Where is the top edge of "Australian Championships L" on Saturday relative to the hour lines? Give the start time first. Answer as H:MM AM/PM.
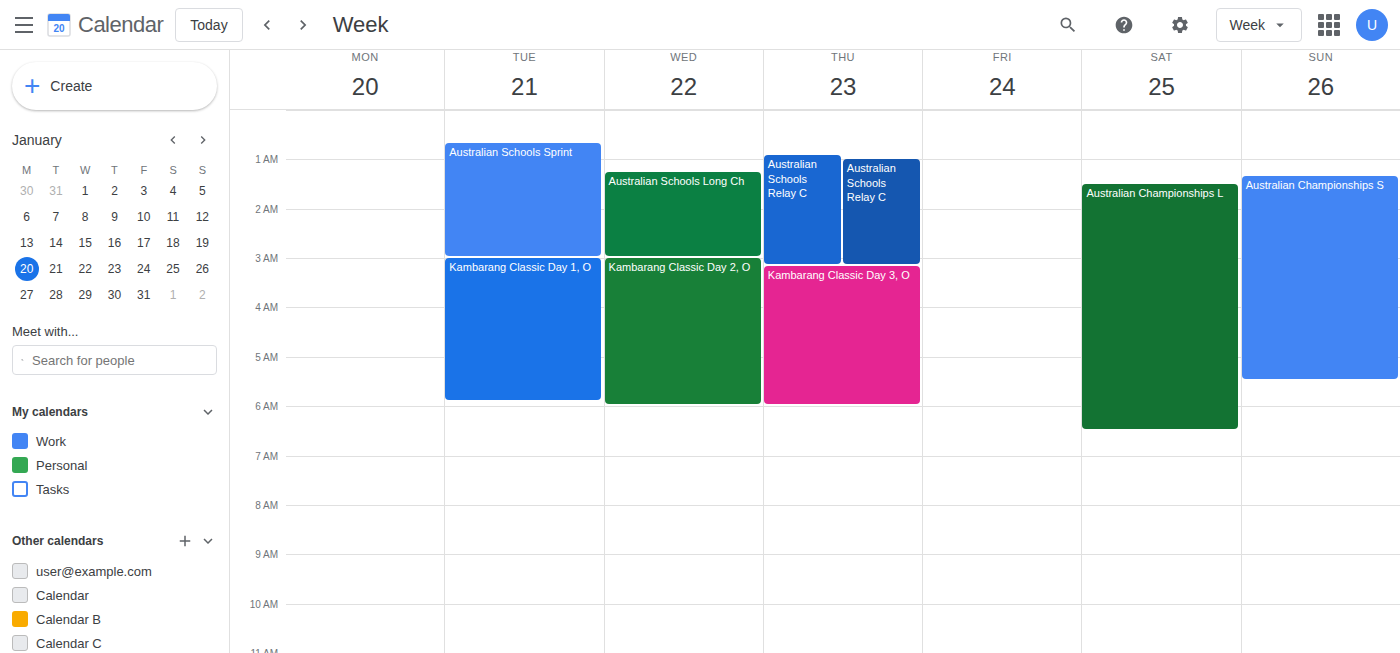
1:30 AM -- halfway between the 1 AM and 2 AM lines.